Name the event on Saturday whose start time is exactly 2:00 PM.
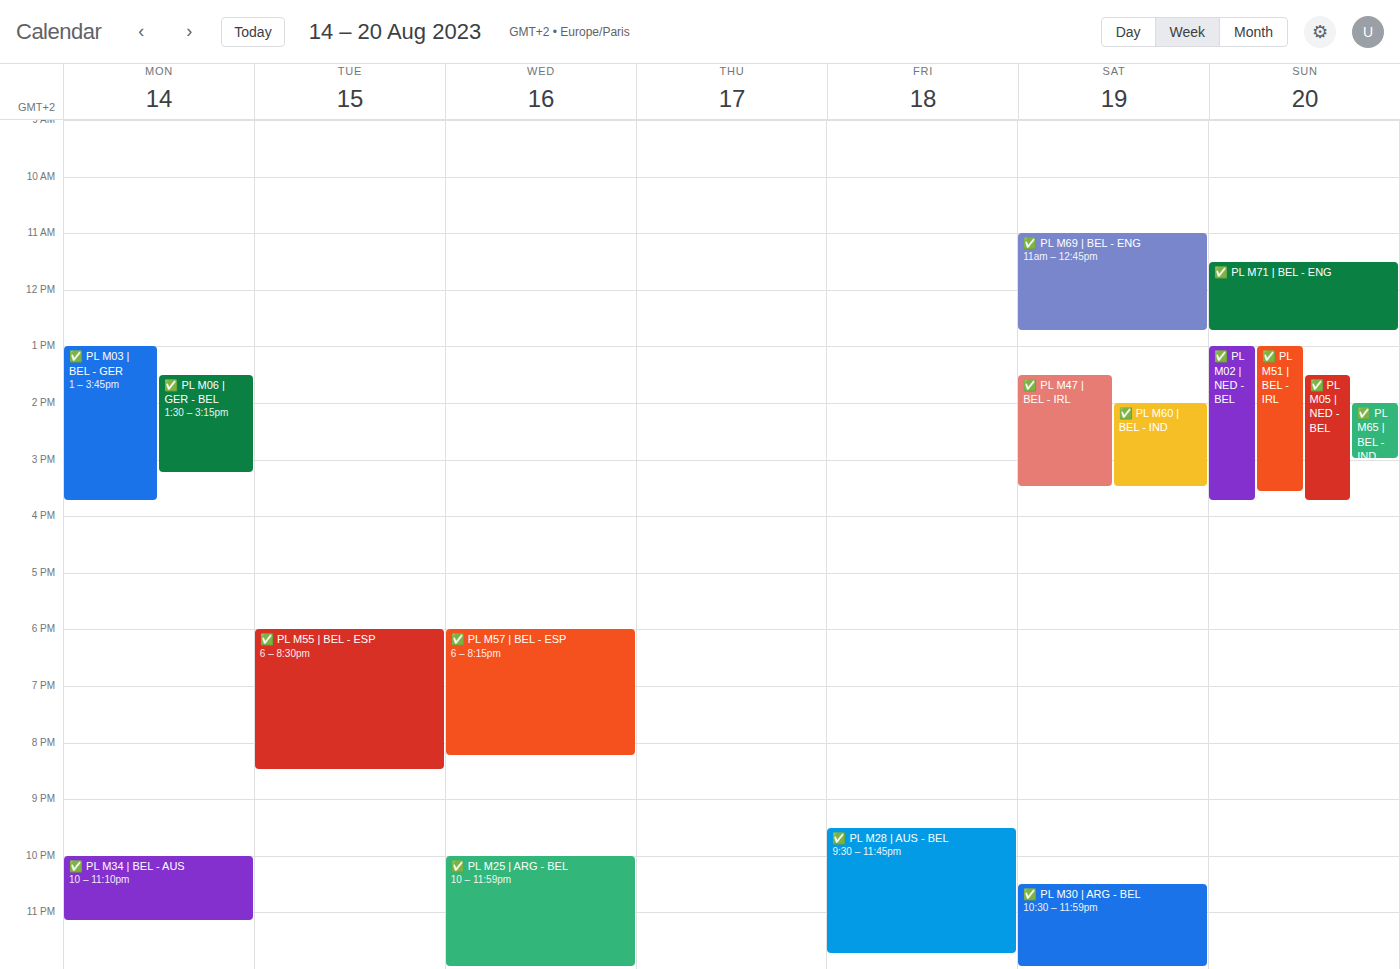
"✅ PL M60 | BEL - IND"